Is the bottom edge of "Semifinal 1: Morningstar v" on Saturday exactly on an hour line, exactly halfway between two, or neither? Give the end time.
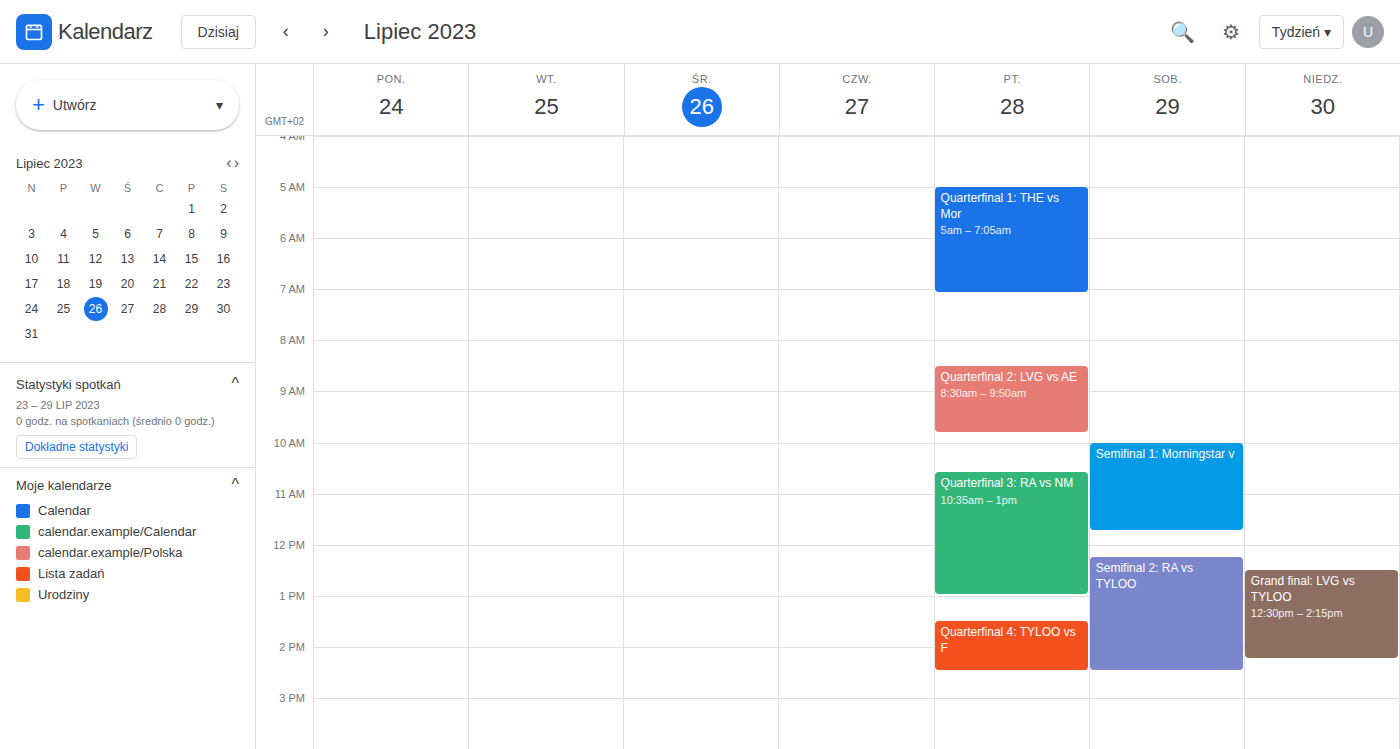
11:45 AM -- neither: three quarters of the way from the 11 AM line to the 12 PM line.